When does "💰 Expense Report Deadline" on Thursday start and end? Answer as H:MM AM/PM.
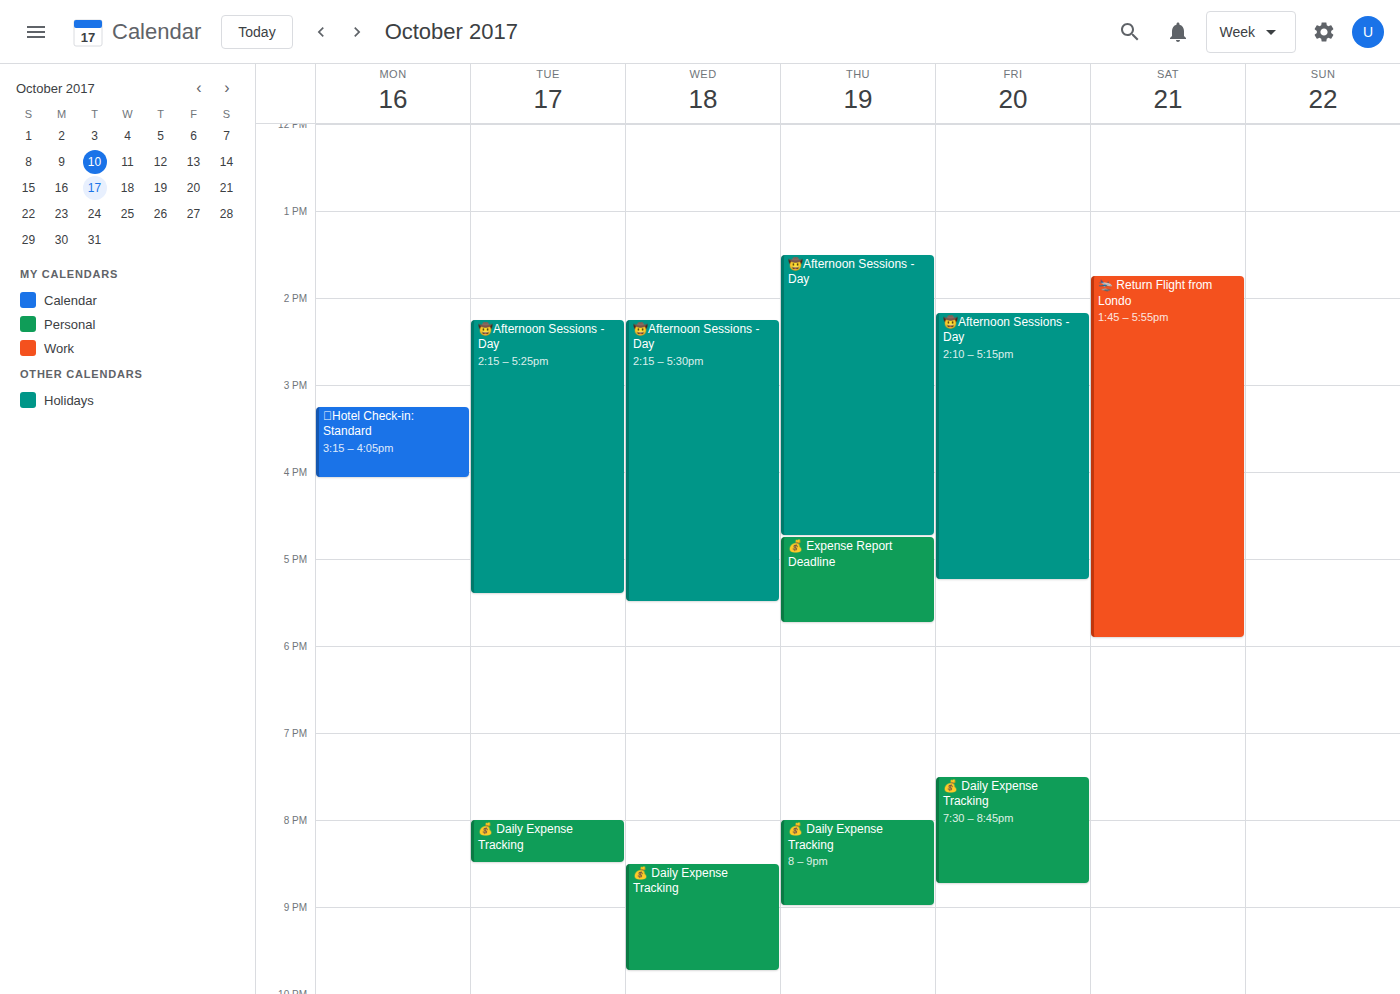
4:45 PM to 5:45 PM